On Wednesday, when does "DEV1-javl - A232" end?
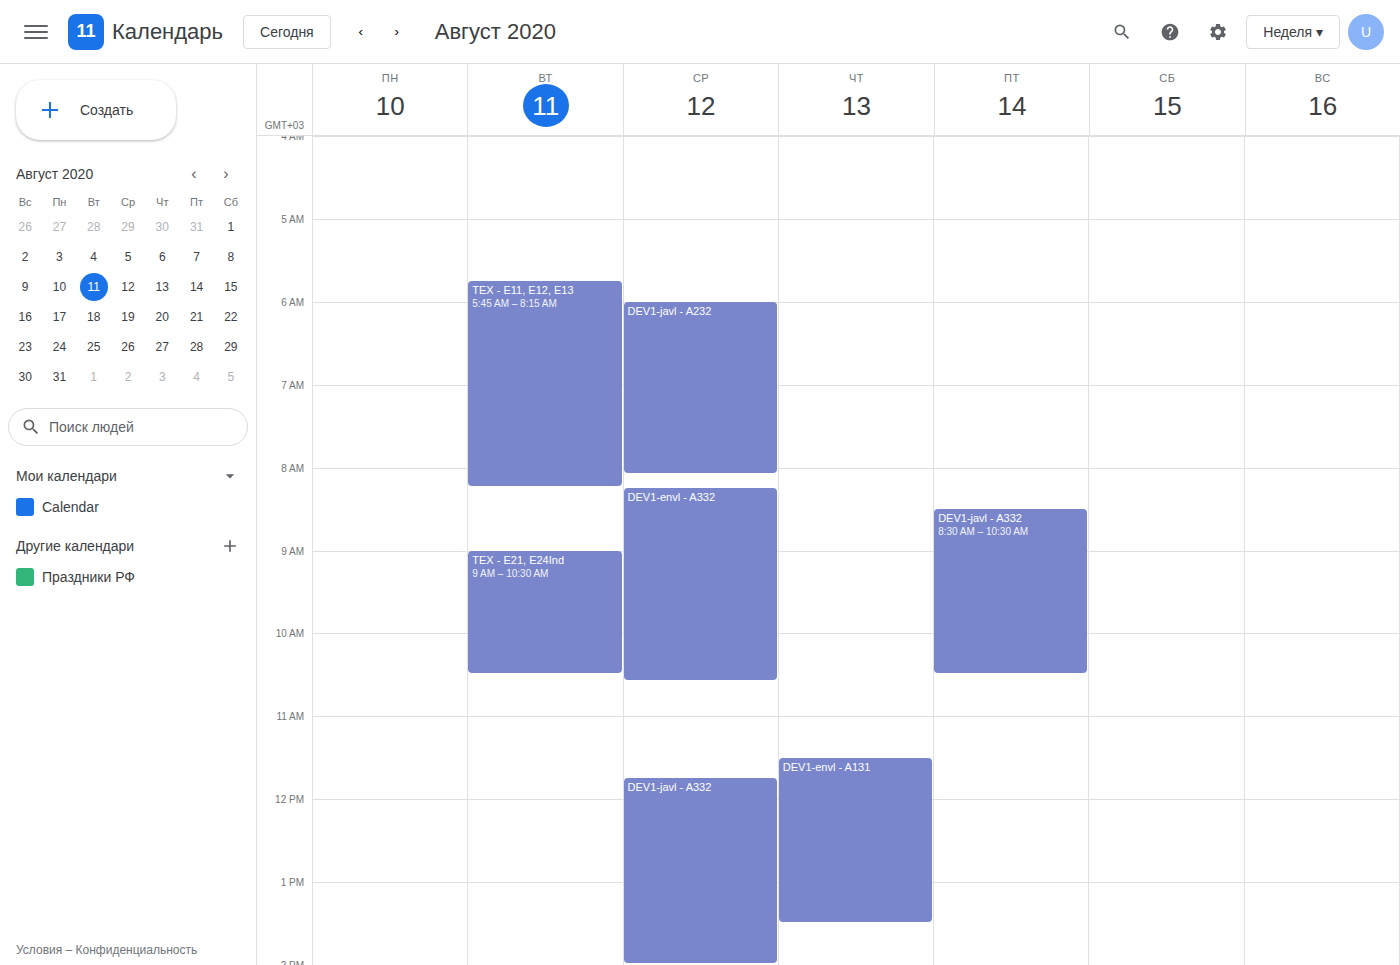
8:05 AM